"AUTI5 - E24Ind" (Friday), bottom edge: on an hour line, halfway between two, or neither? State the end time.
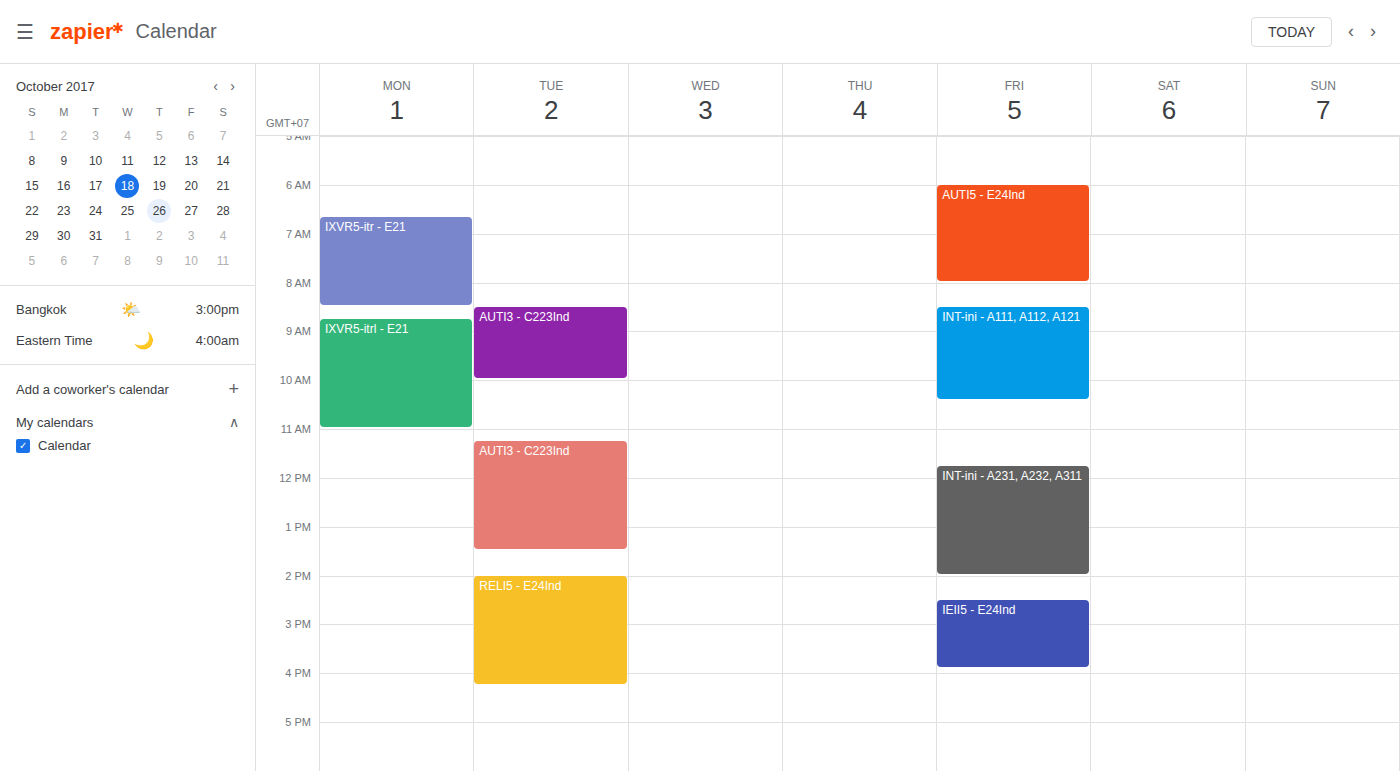
8:00 AM -- exactly on the 8 AM line.